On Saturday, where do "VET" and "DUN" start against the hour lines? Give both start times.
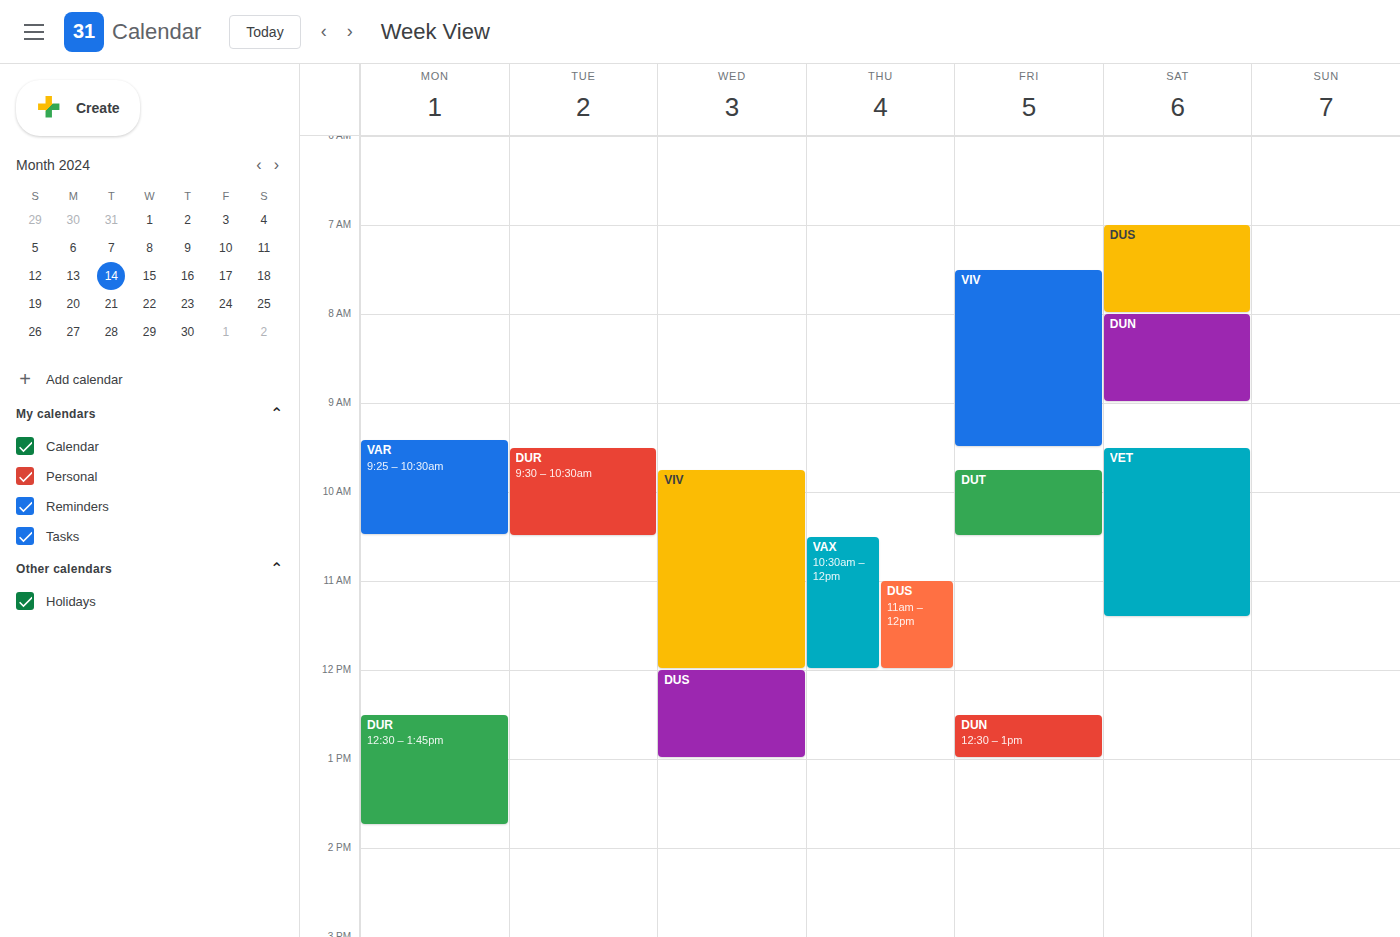
"VET": 9:30 AM, halfway between the 9 AM and 10 AM lines. "DUN": 8:00 AM, exactly on the 8 AM line.